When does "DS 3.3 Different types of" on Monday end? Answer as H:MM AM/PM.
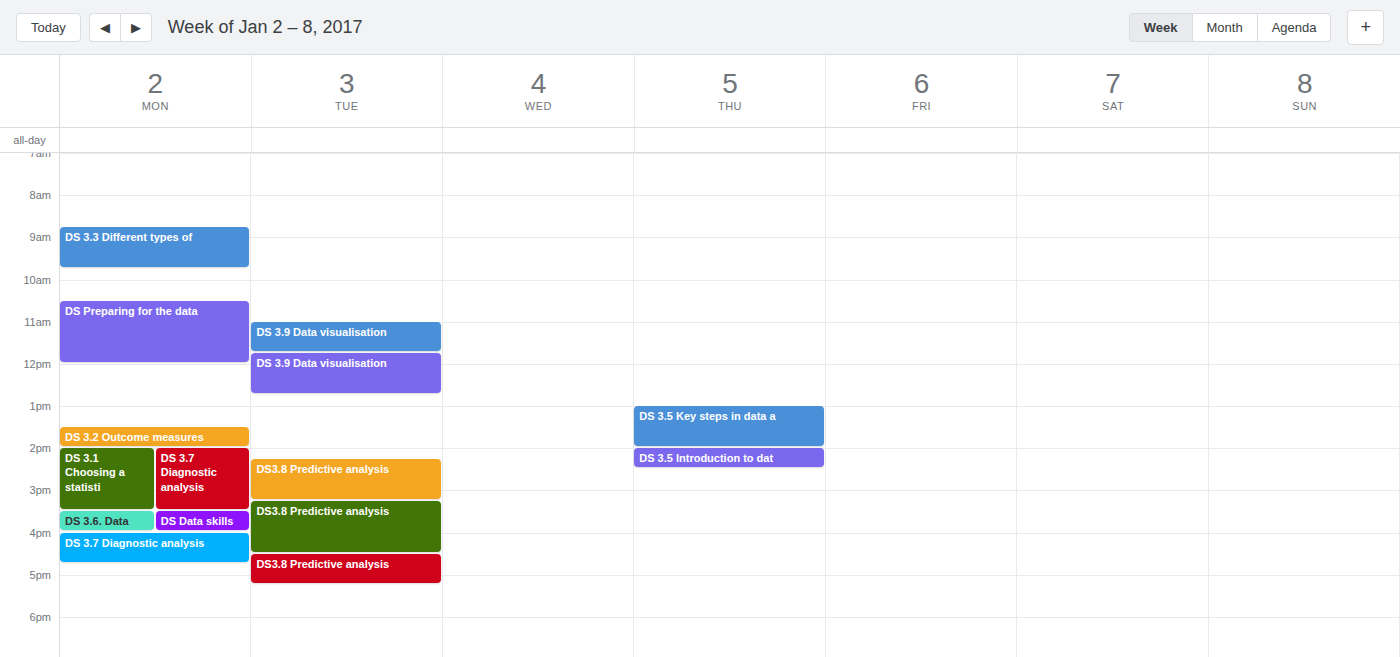
9:45 AM